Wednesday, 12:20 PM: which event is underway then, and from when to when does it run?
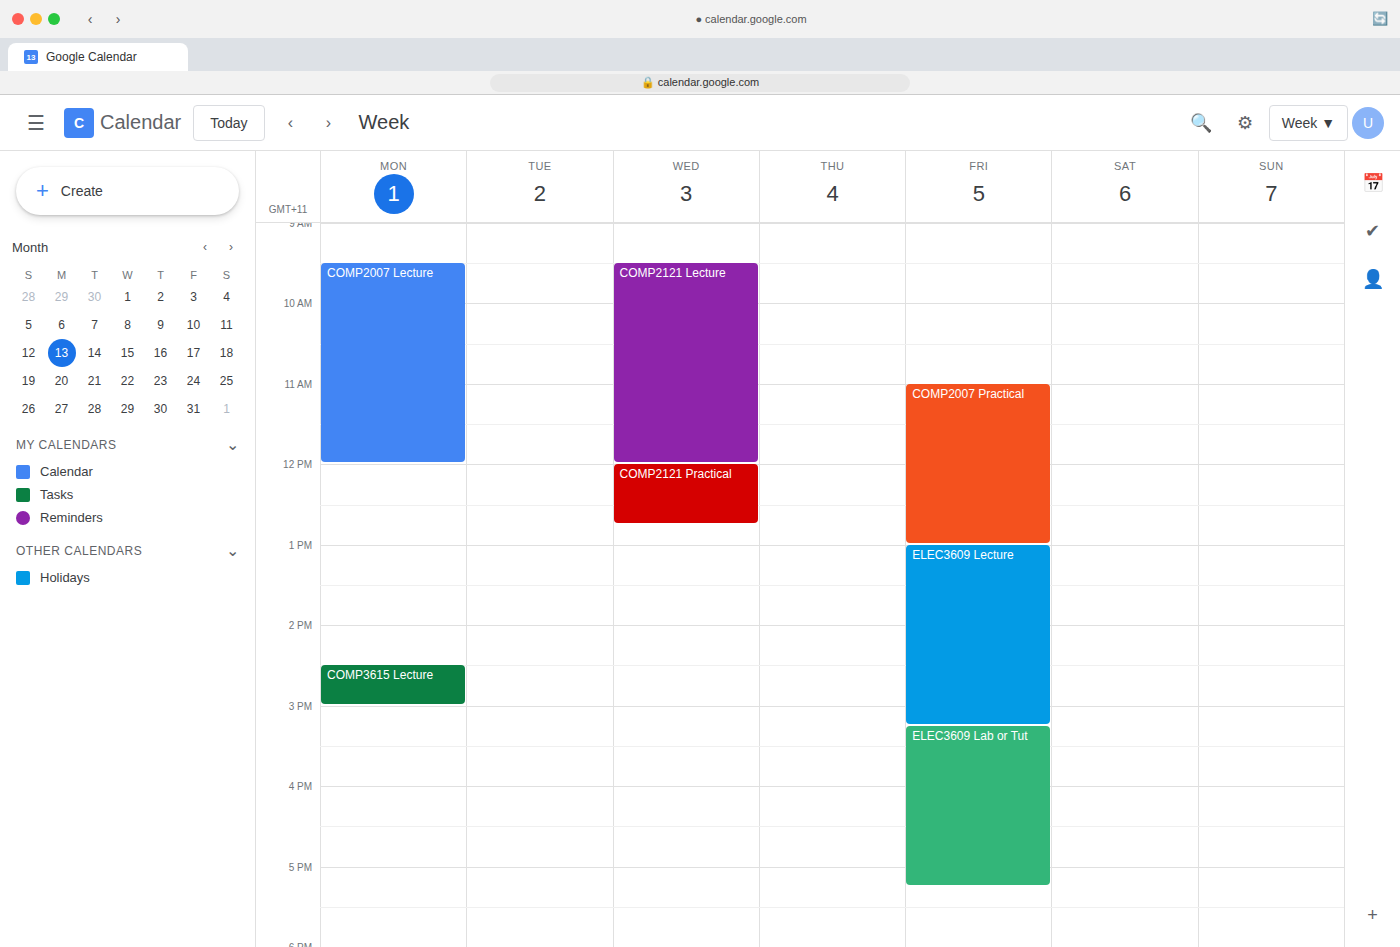
"COMP2121 Practical", 12:00 PM to 12:45 PM